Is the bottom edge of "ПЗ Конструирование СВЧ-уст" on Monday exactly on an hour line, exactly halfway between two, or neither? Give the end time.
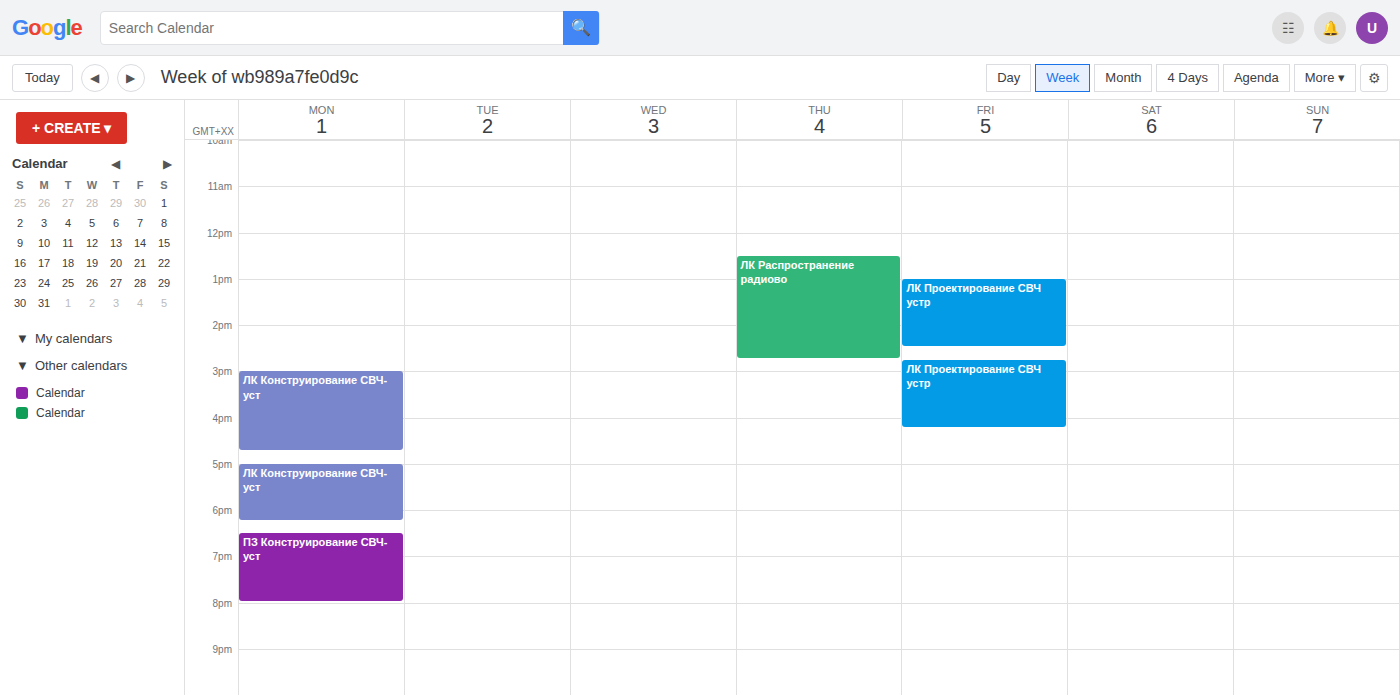
8:00 PM -- exactly on the 8 PM line.